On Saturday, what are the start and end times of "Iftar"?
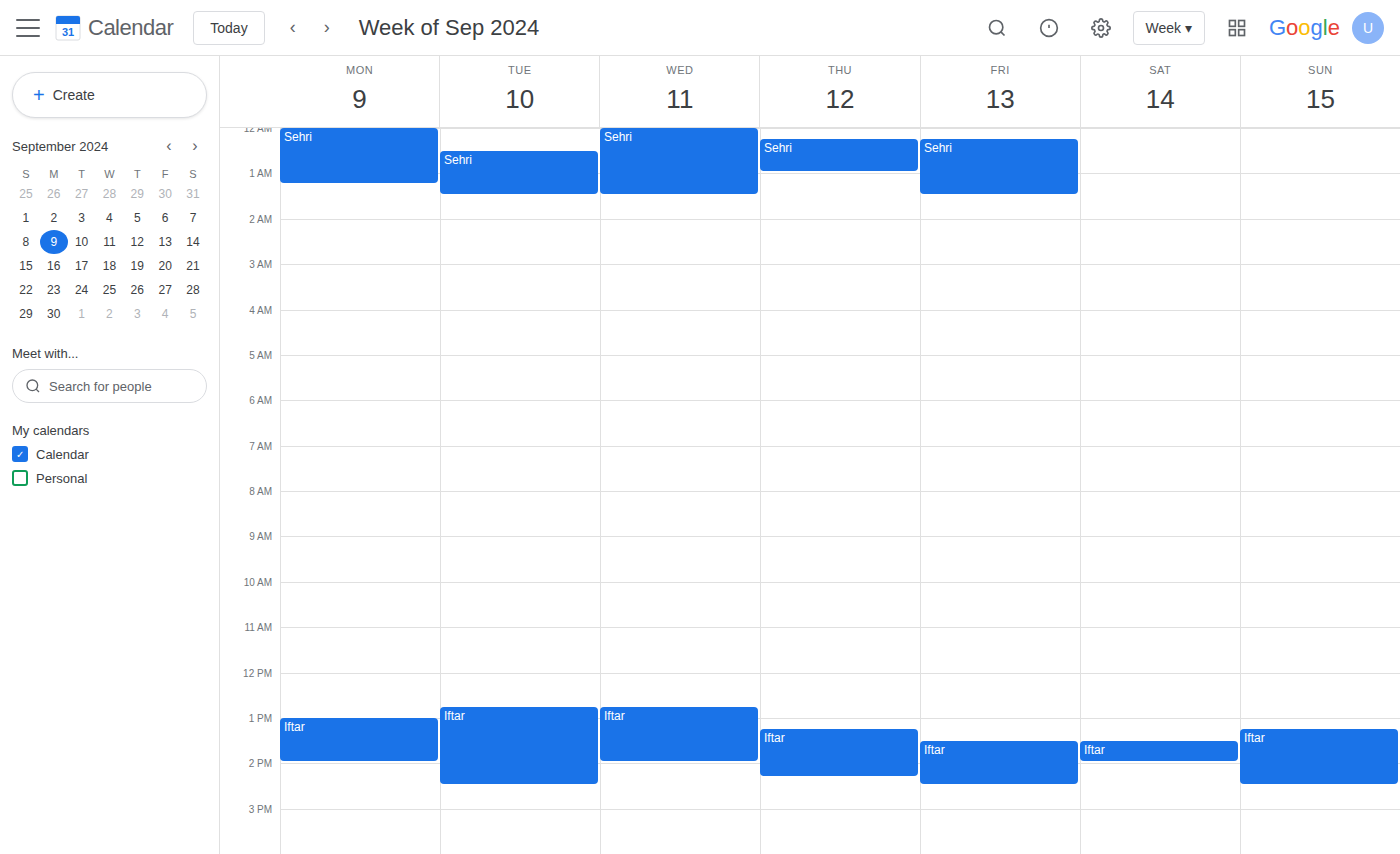
1:30 PM to 2:00 PM